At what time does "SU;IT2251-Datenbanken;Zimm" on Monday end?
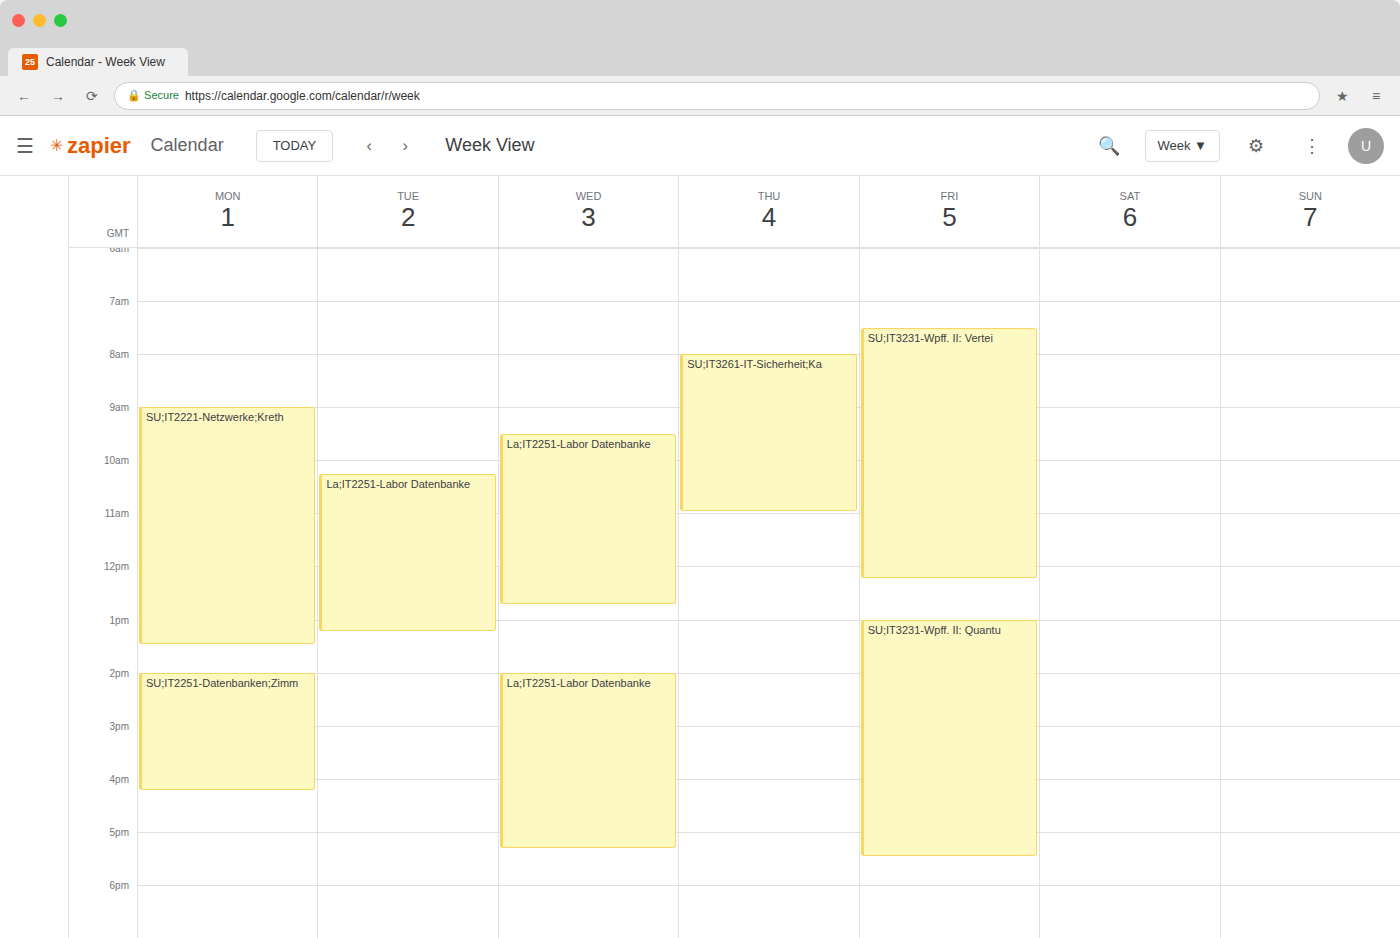
4:15 PM